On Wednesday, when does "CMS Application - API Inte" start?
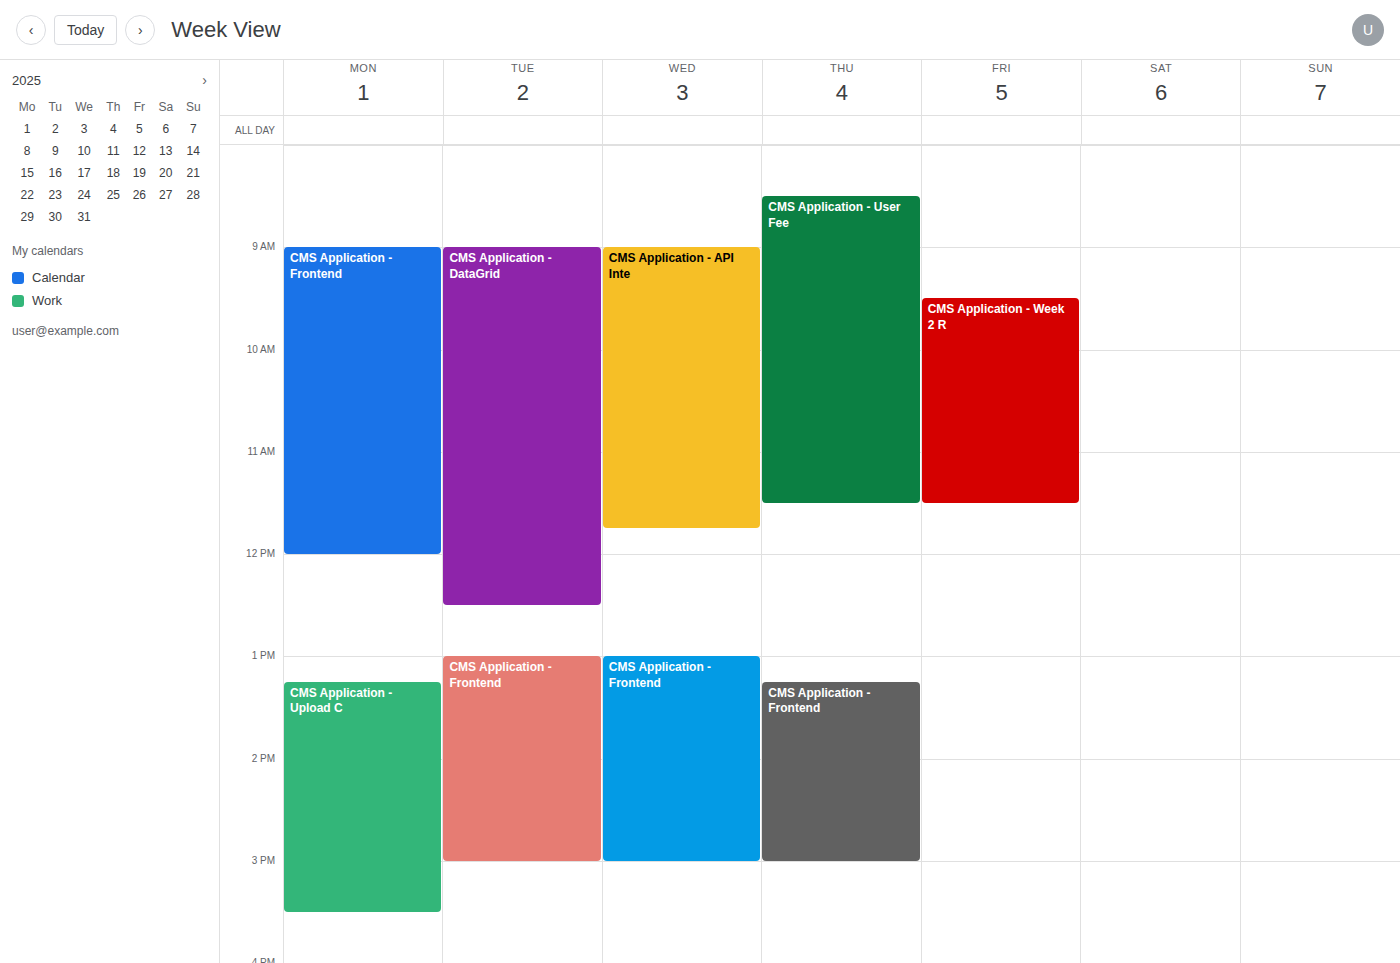
9:00 AM